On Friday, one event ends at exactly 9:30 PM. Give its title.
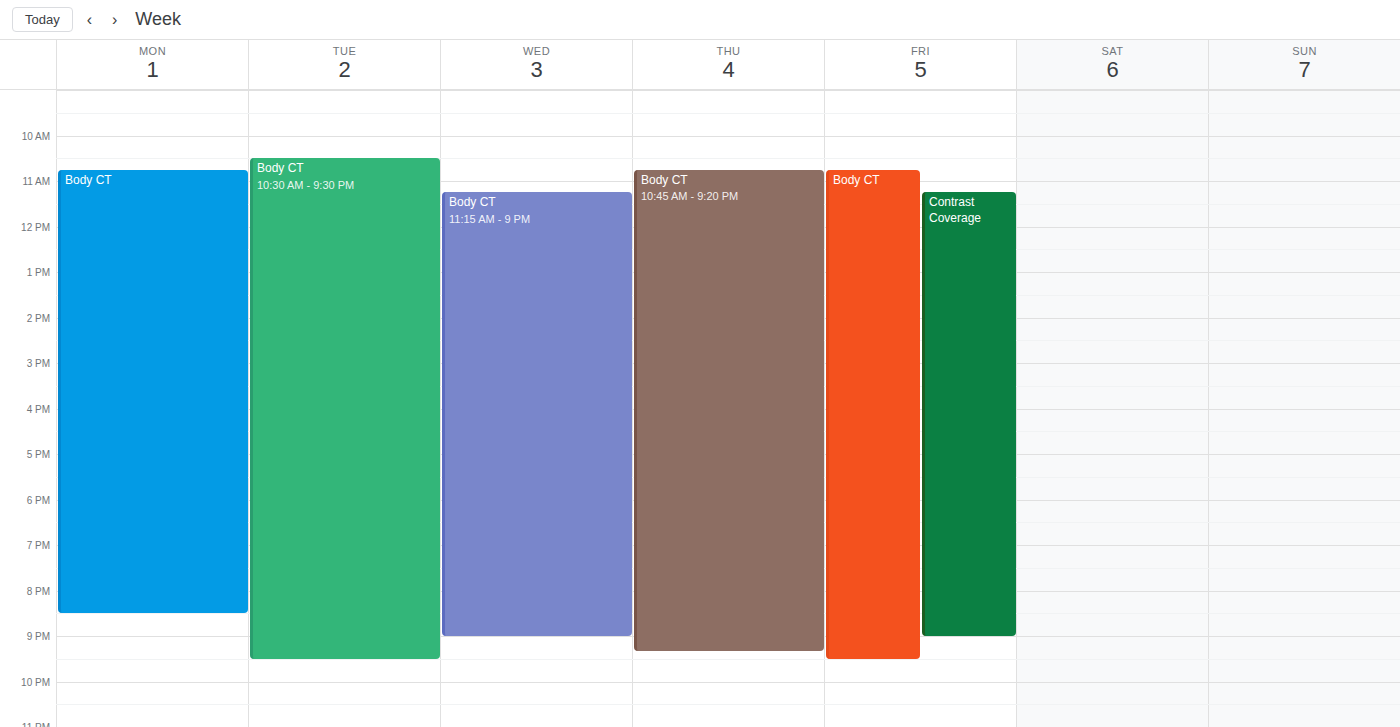
"Body CT"